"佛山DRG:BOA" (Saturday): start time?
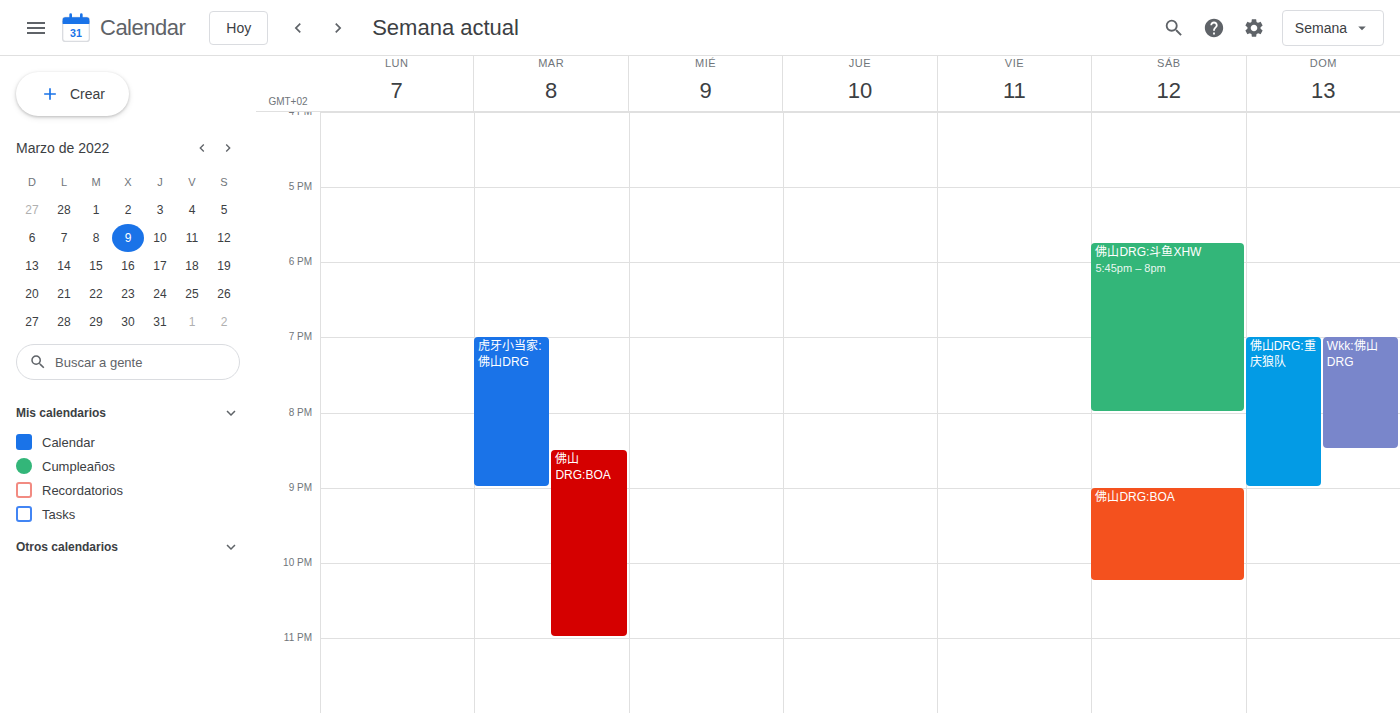
21:00